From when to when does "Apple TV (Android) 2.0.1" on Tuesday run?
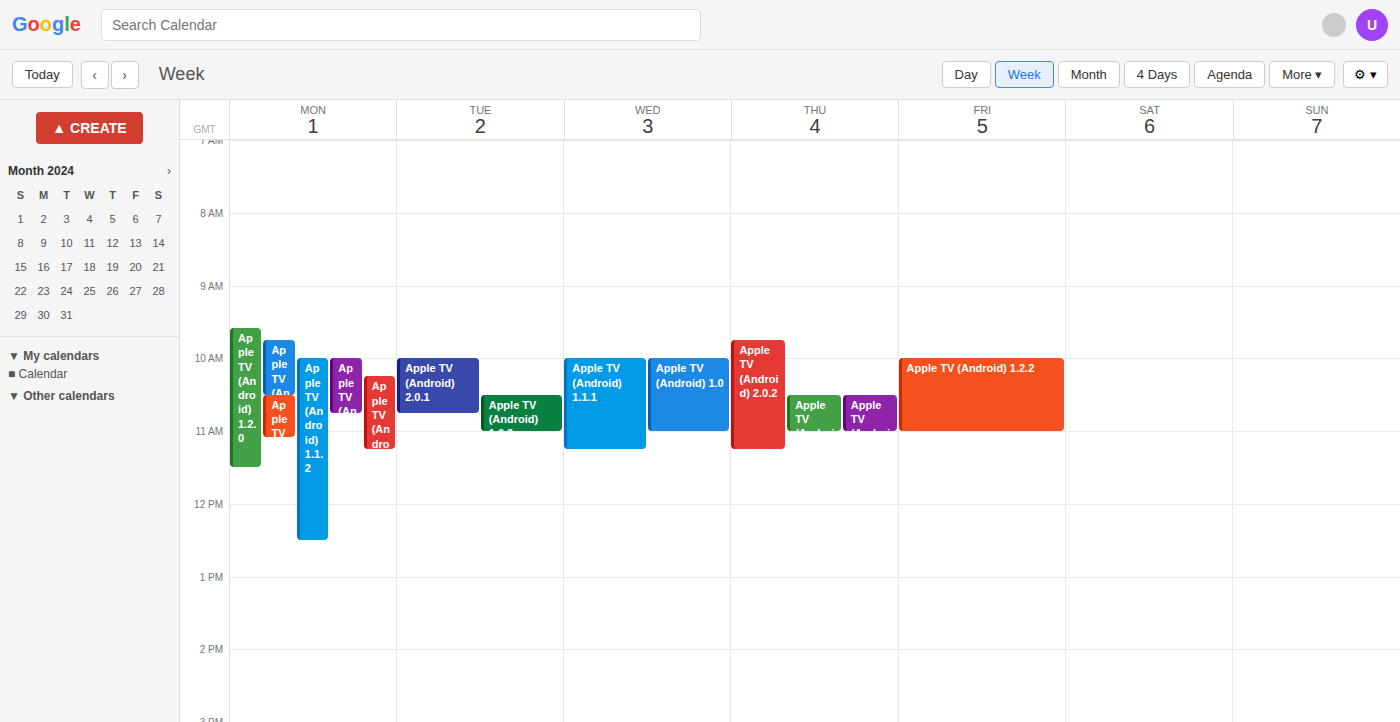
10:00 AM to 10:45 AM